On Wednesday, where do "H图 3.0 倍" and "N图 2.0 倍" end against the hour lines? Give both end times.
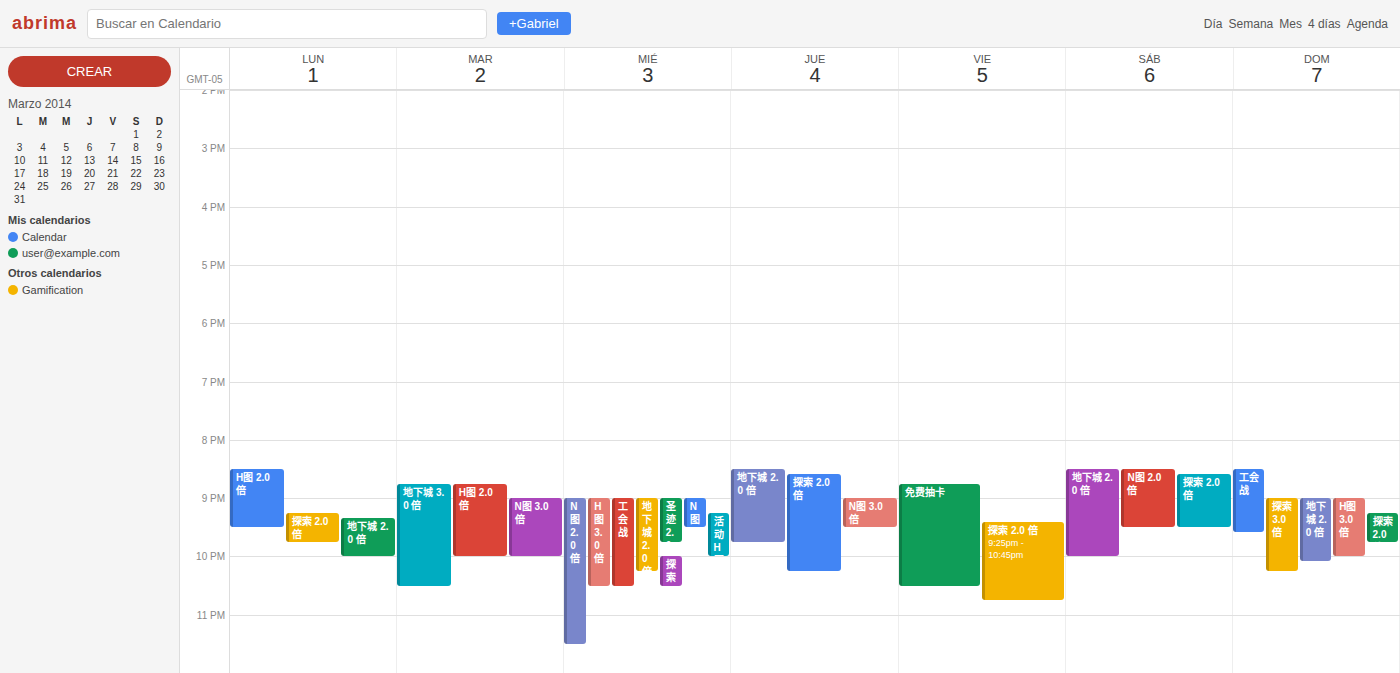
"H图 3.0 倍": 10:30 PM, halfway between the 10 PM and 11 PM lines. "N图 2.0 倍": 11:30 PM, halfway between the 11 PM and 12 AM lines.